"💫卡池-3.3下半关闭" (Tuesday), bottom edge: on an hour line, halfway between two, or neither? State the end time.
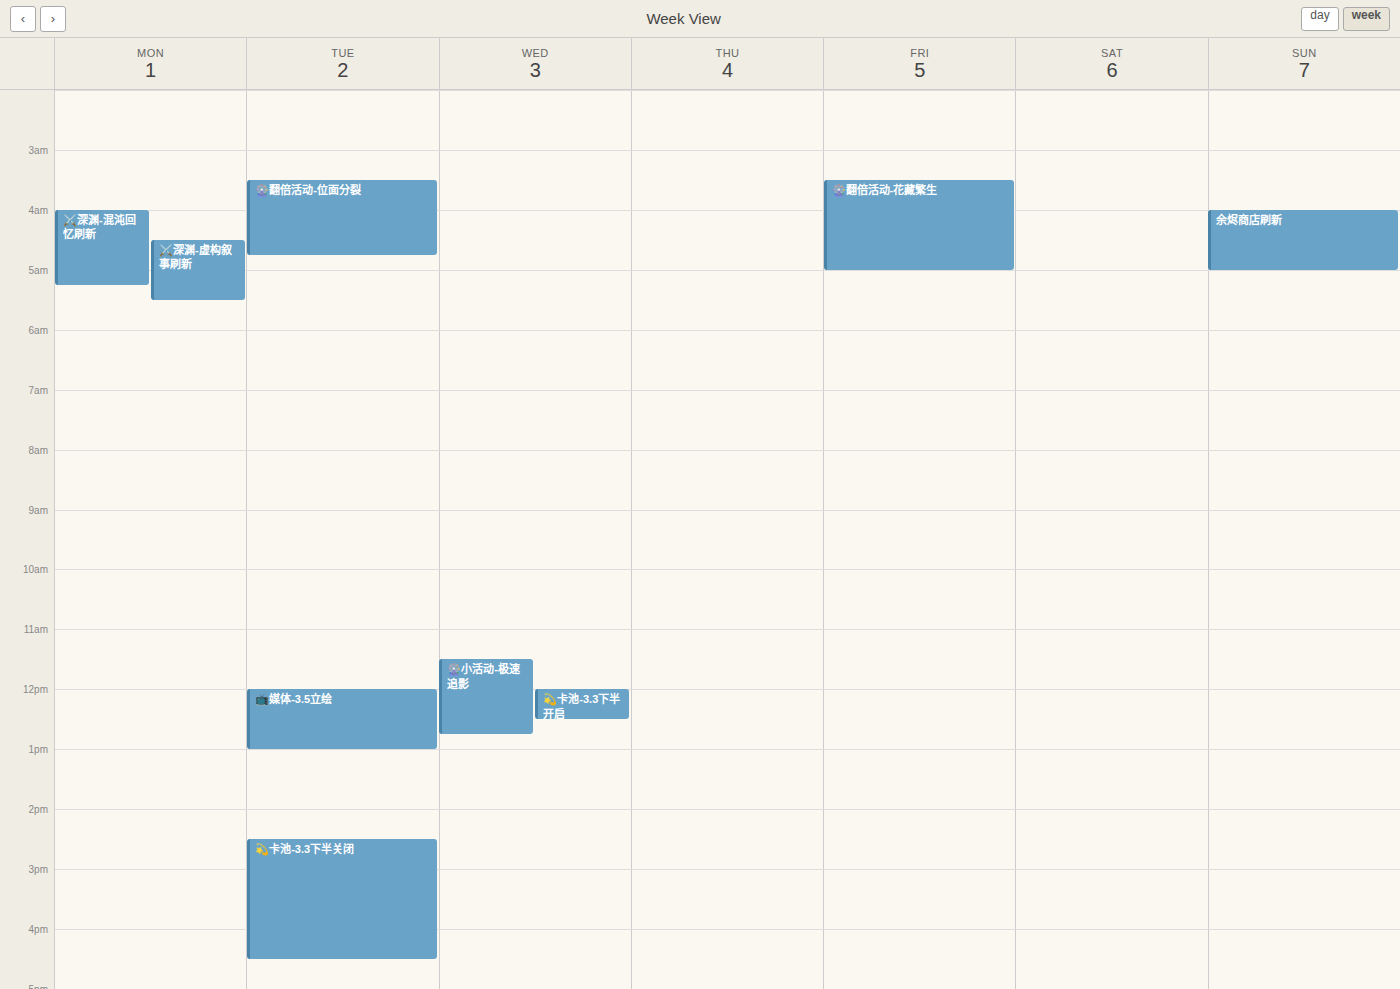
4:30 PM -- halfway between the 4 PM and 5 PM lines.